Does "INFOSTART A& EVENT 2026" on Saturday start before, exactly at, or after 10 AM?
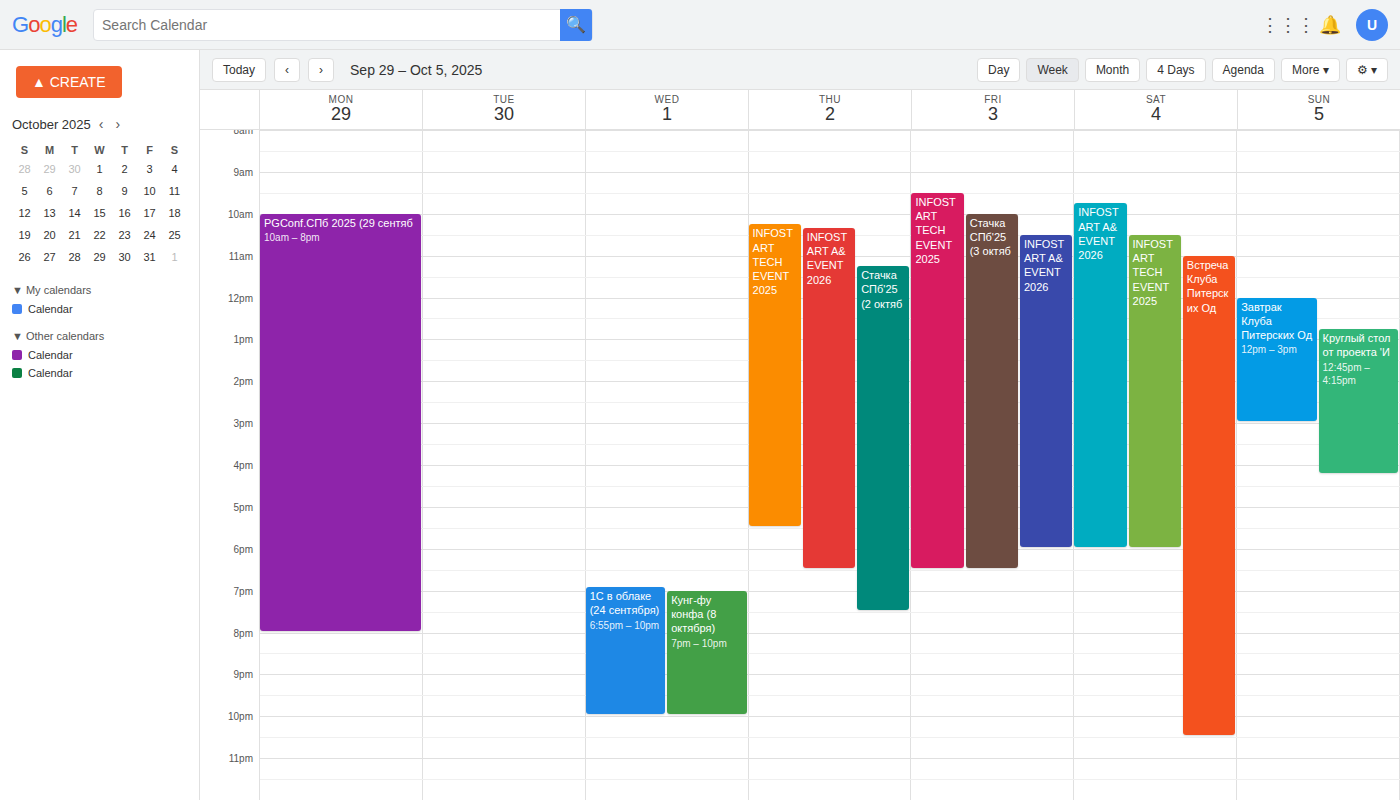
9:45 AM -- before 10 AM, 15 minutes above the 10 AM line.